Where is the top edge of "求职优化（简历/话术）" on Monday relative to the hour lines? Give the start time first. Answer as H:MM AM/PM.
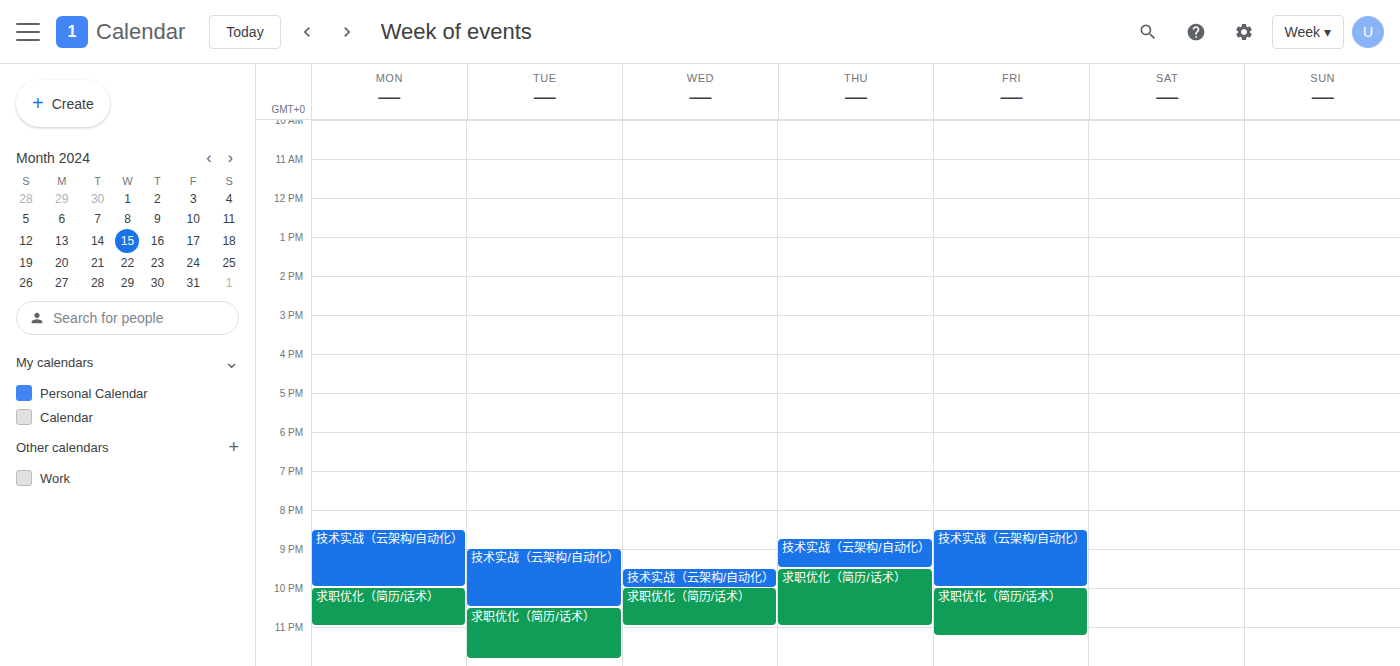
10:00 PM -- exactly on the 10 PM line.